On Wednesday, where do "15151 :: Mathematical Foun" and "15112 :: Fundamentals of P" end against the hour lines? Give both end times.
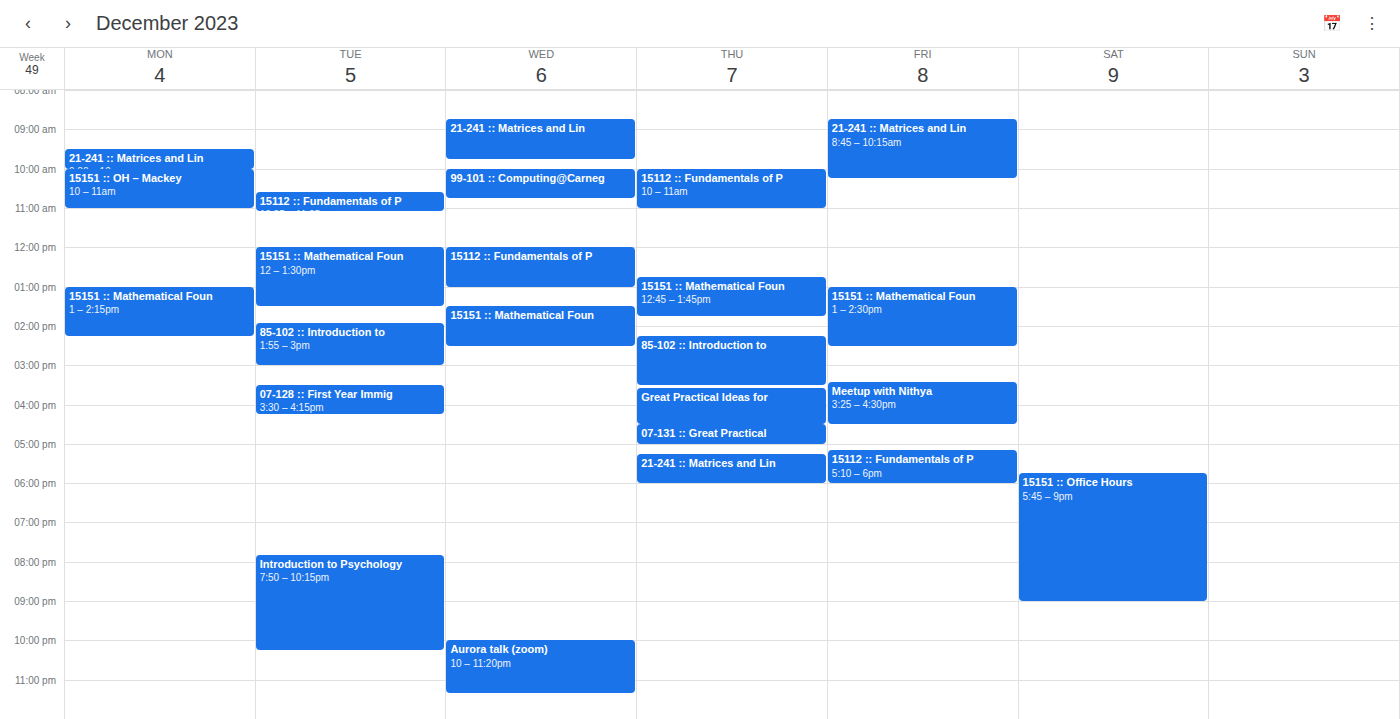
"15151 :: Mathematical Foun": 2:30 PM, halfway between the 2 PM and 3 PM lines. "15112 :: Fundamentals of P": 1:00 PM, exactly on the 1 PM line.